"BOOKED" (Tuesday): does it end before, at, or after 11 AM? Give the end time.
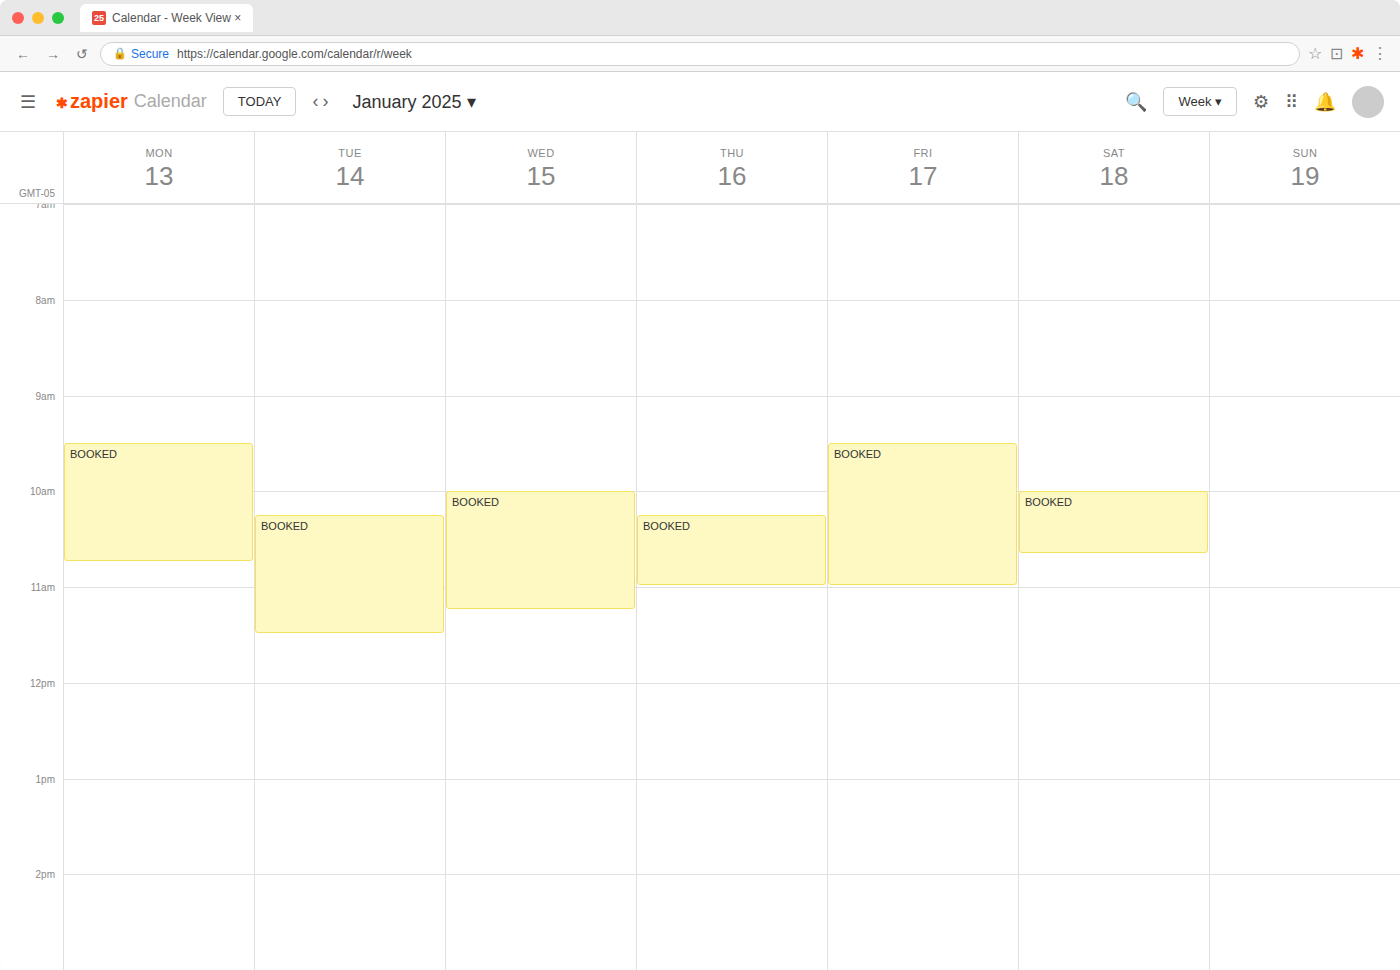
11:30 AM -- after 11 AM, 30 minutes below the 11 AM line.